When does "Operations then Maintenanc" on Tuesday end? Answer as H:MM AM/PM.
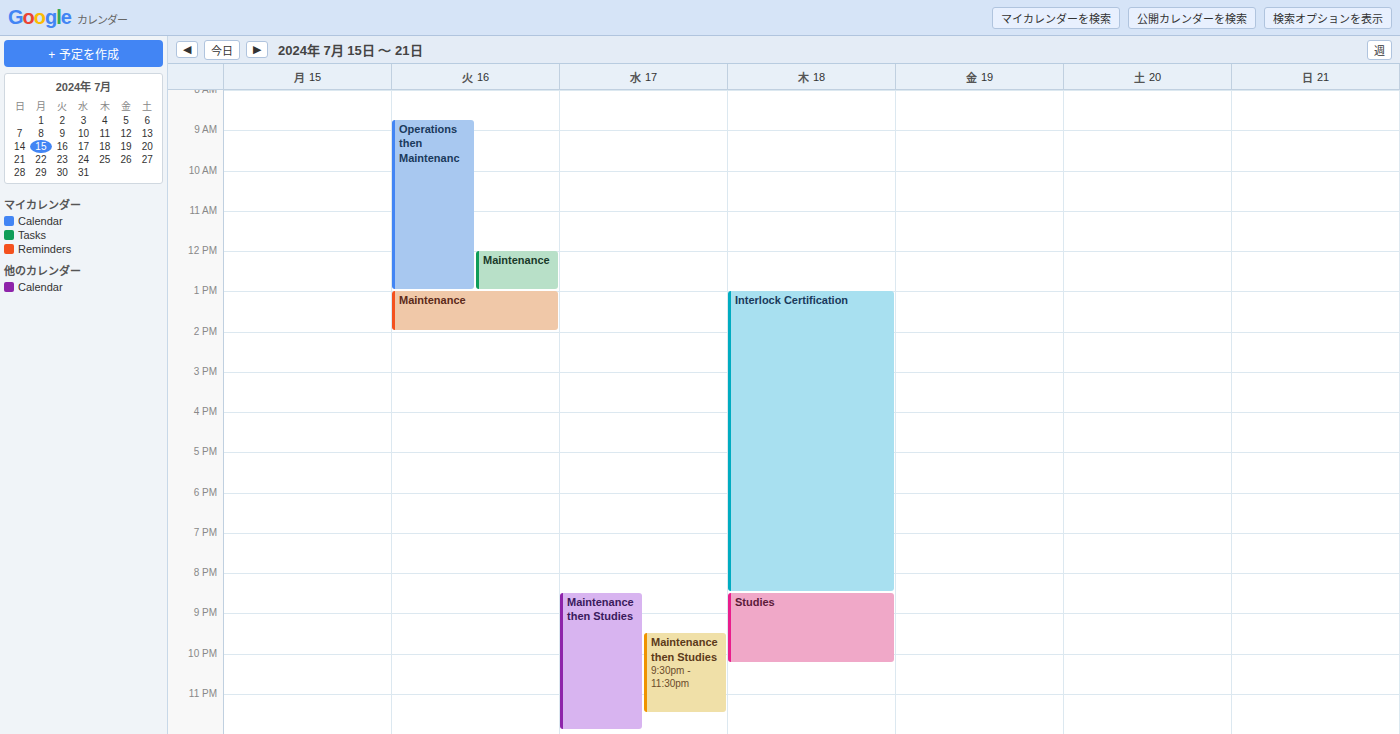
1:00 PM